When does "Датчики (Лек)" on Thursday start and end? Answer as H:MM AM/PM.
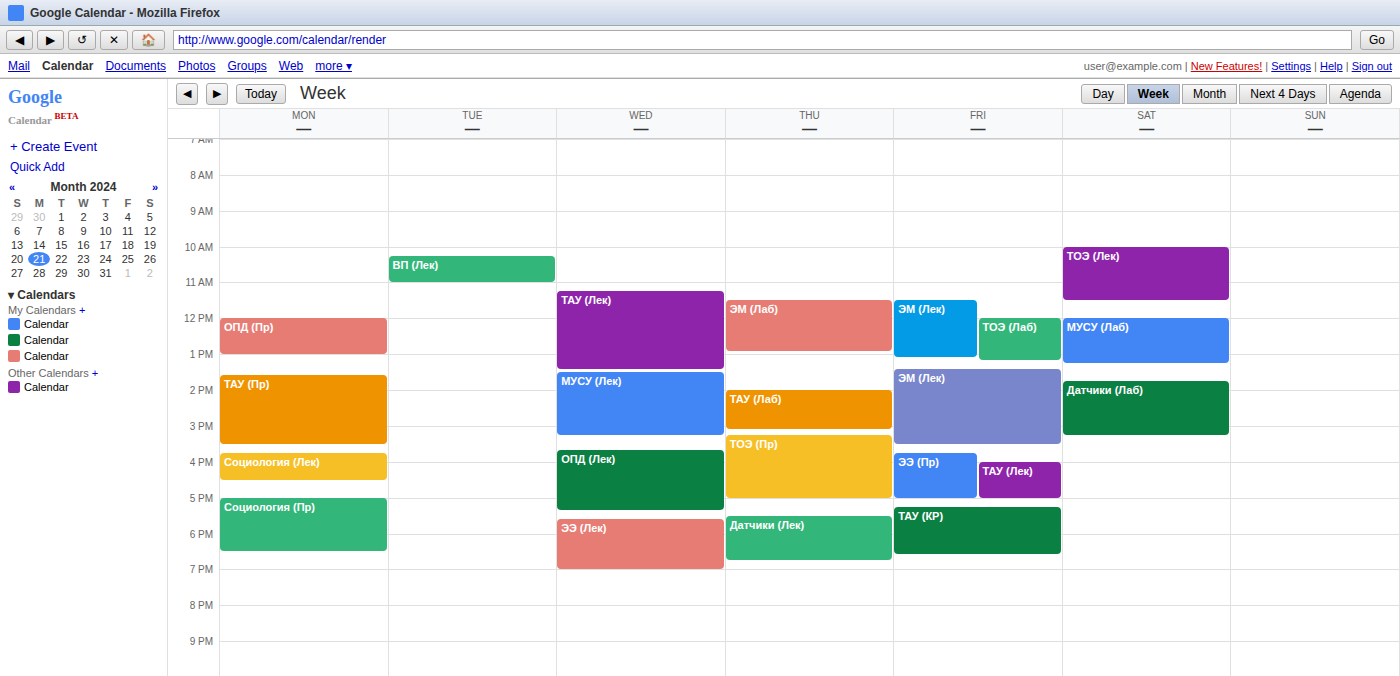
5:30 PM to 6:45 PM